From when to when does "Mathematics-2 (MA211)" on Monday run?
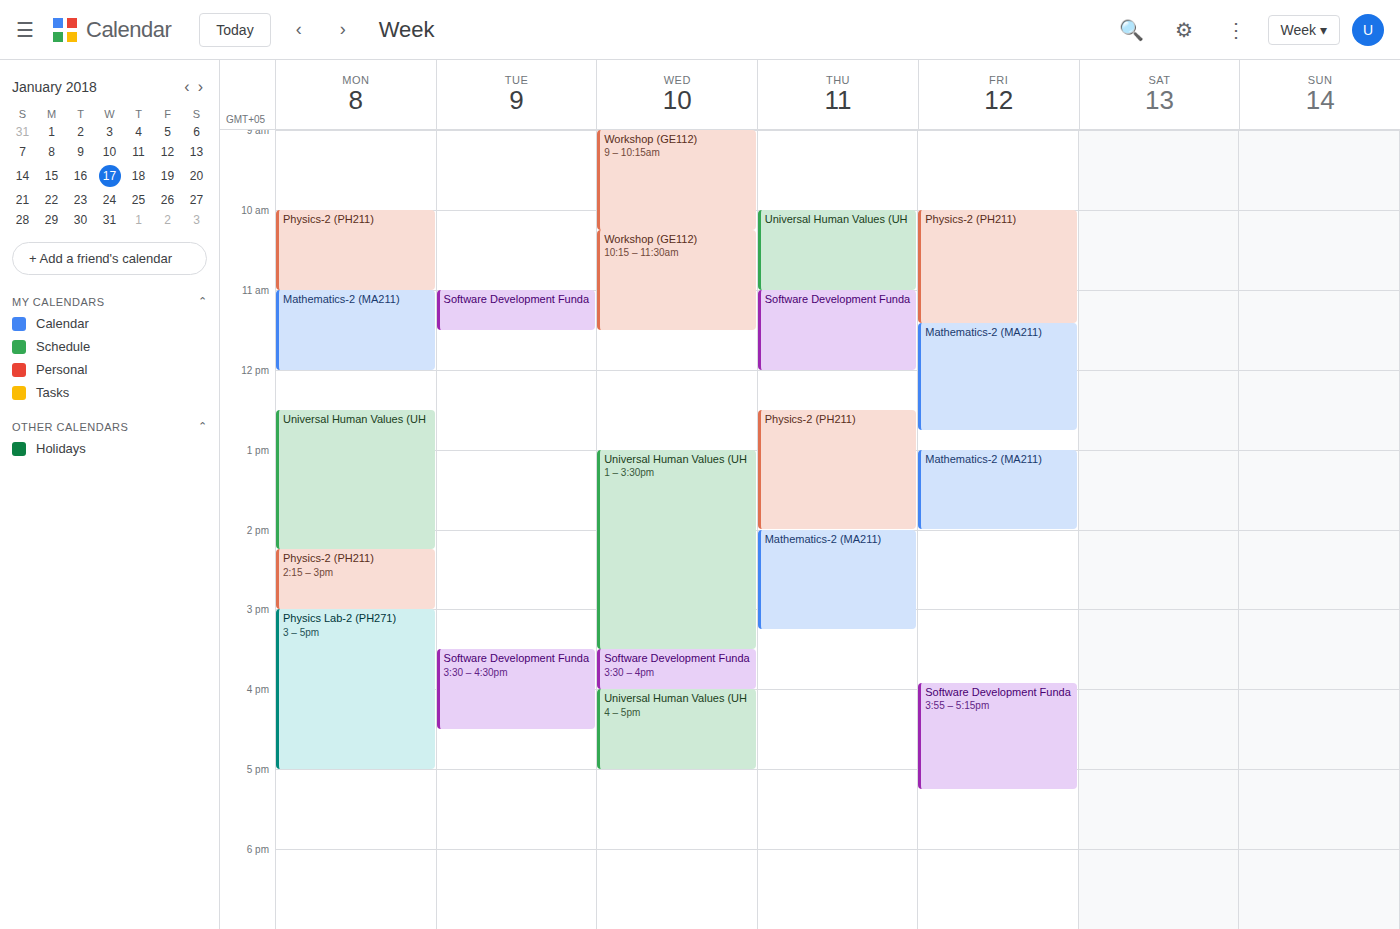
11:00 to 12:00